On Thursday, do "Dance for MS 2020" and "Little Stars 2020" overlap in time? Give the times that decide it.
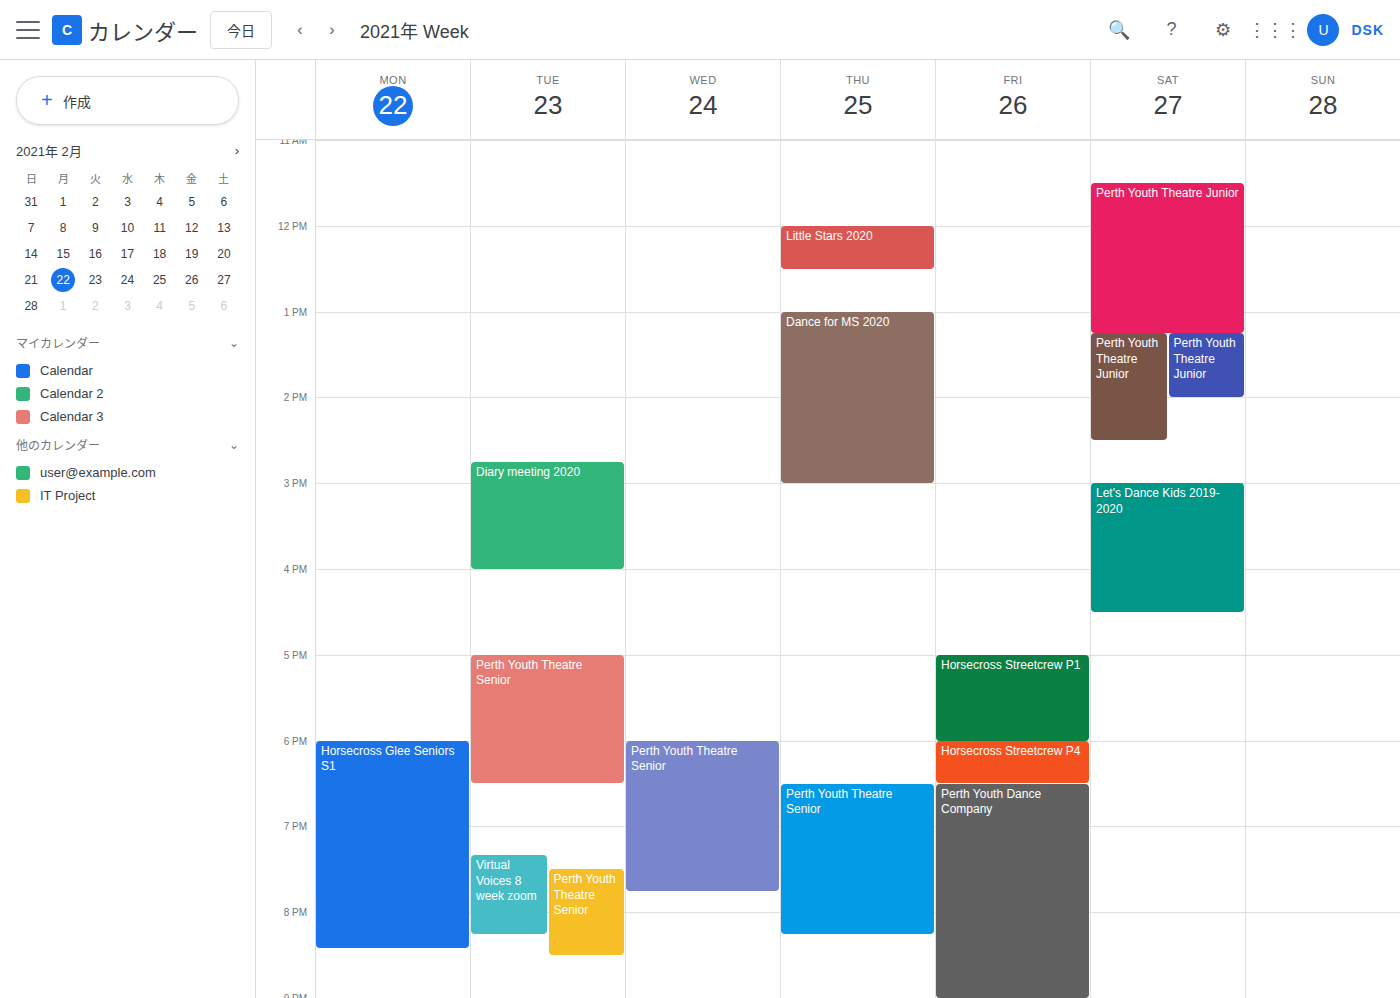
"Little Stars 2020" ends at 12:30 PM and "Dance for MS 2020" starts at 1:00 PM -- no overlap.